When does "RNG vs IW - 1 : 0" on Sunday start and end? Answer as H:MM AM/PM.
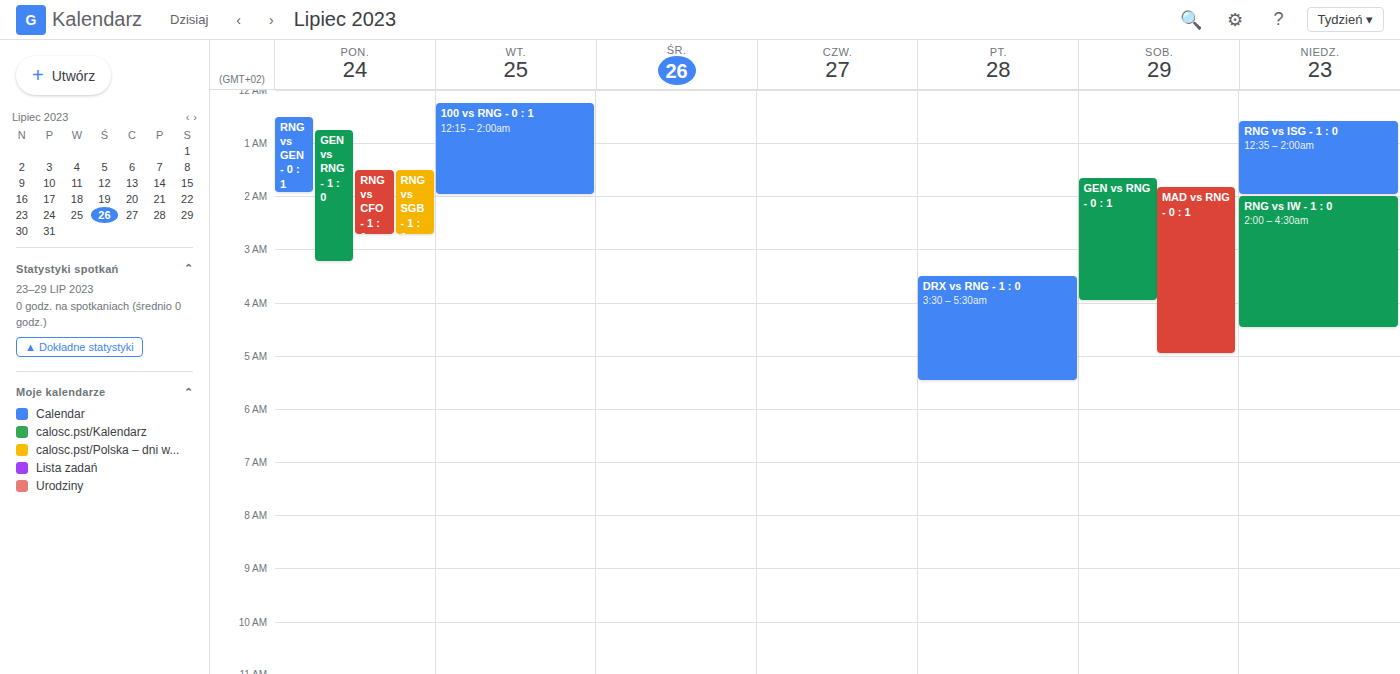
2:00 AM to 4:30 AM